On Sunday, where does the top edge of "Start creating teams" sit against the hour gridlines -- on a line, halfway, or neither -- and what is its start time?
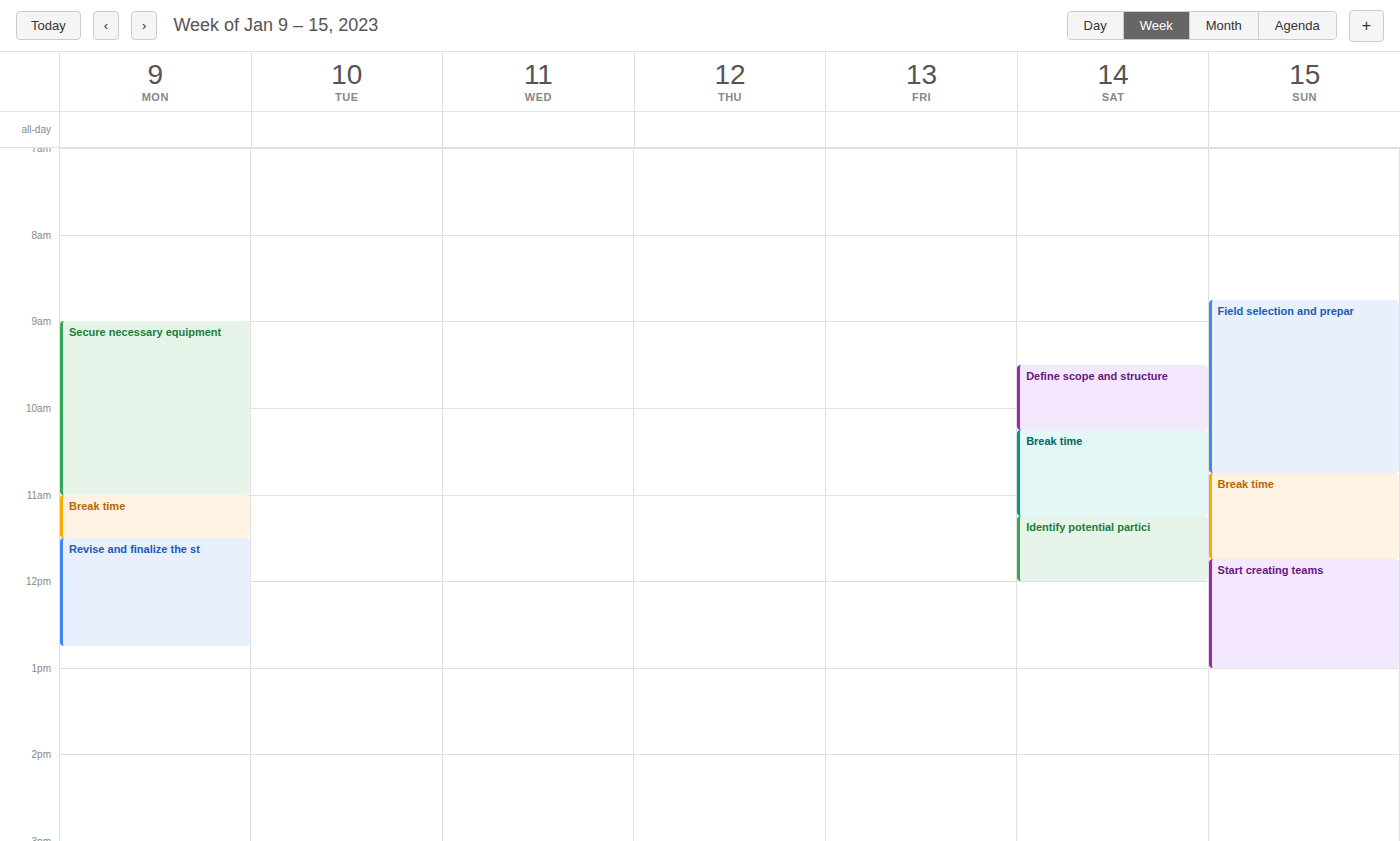
11:45 AM -- neither: three quarters of the way from the 11 AM line to the 12 PM line.